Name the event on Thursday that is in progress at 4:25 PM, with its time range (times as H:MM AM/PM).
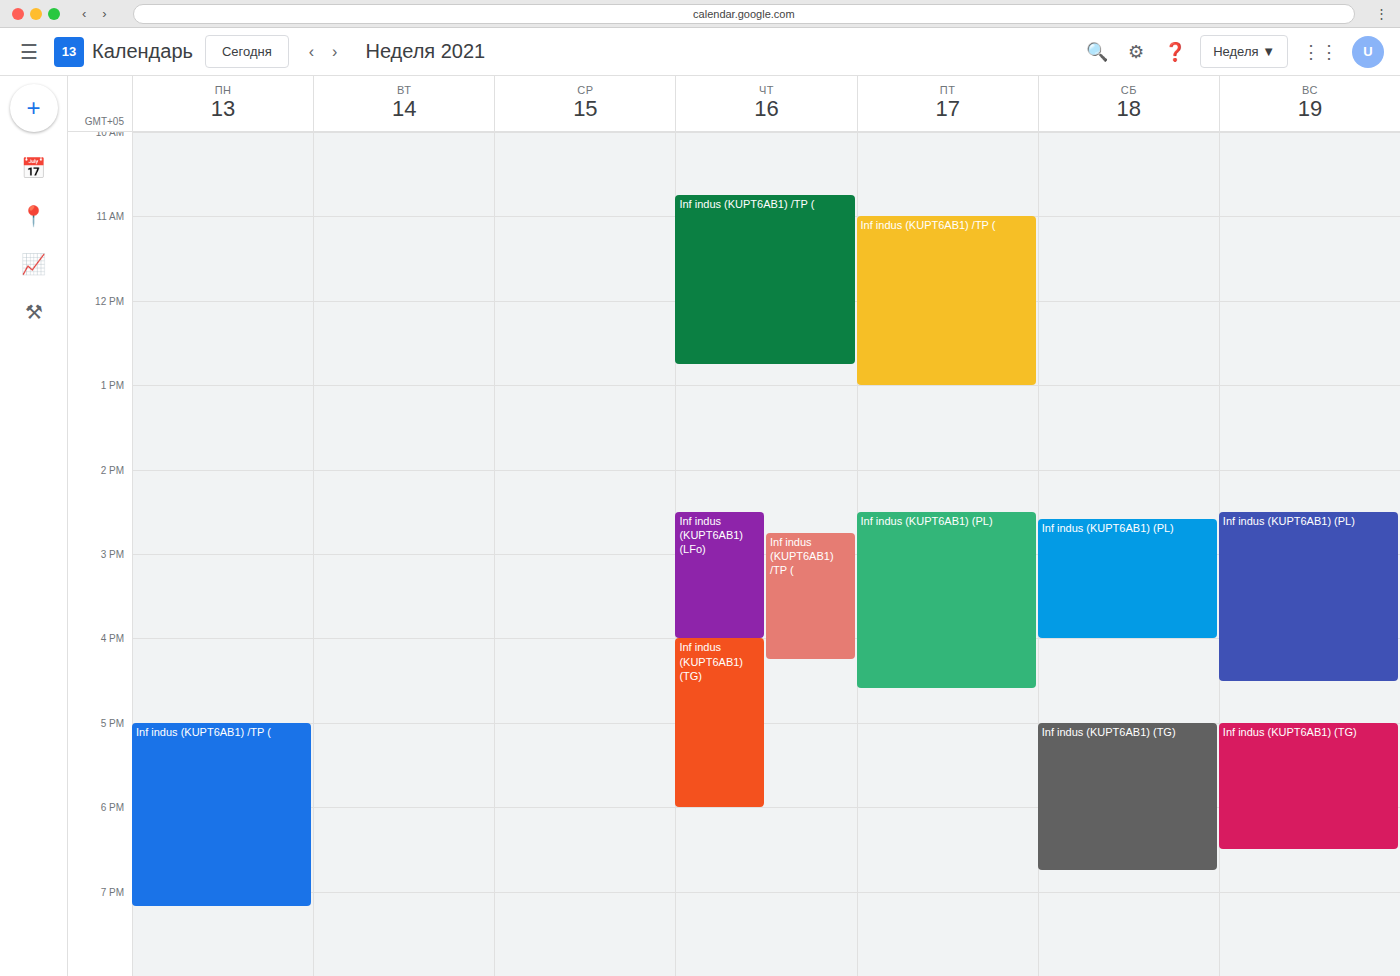
"Inf indus (KUPT6AB1) (TG)", 4:00 PM to 6:00 PM